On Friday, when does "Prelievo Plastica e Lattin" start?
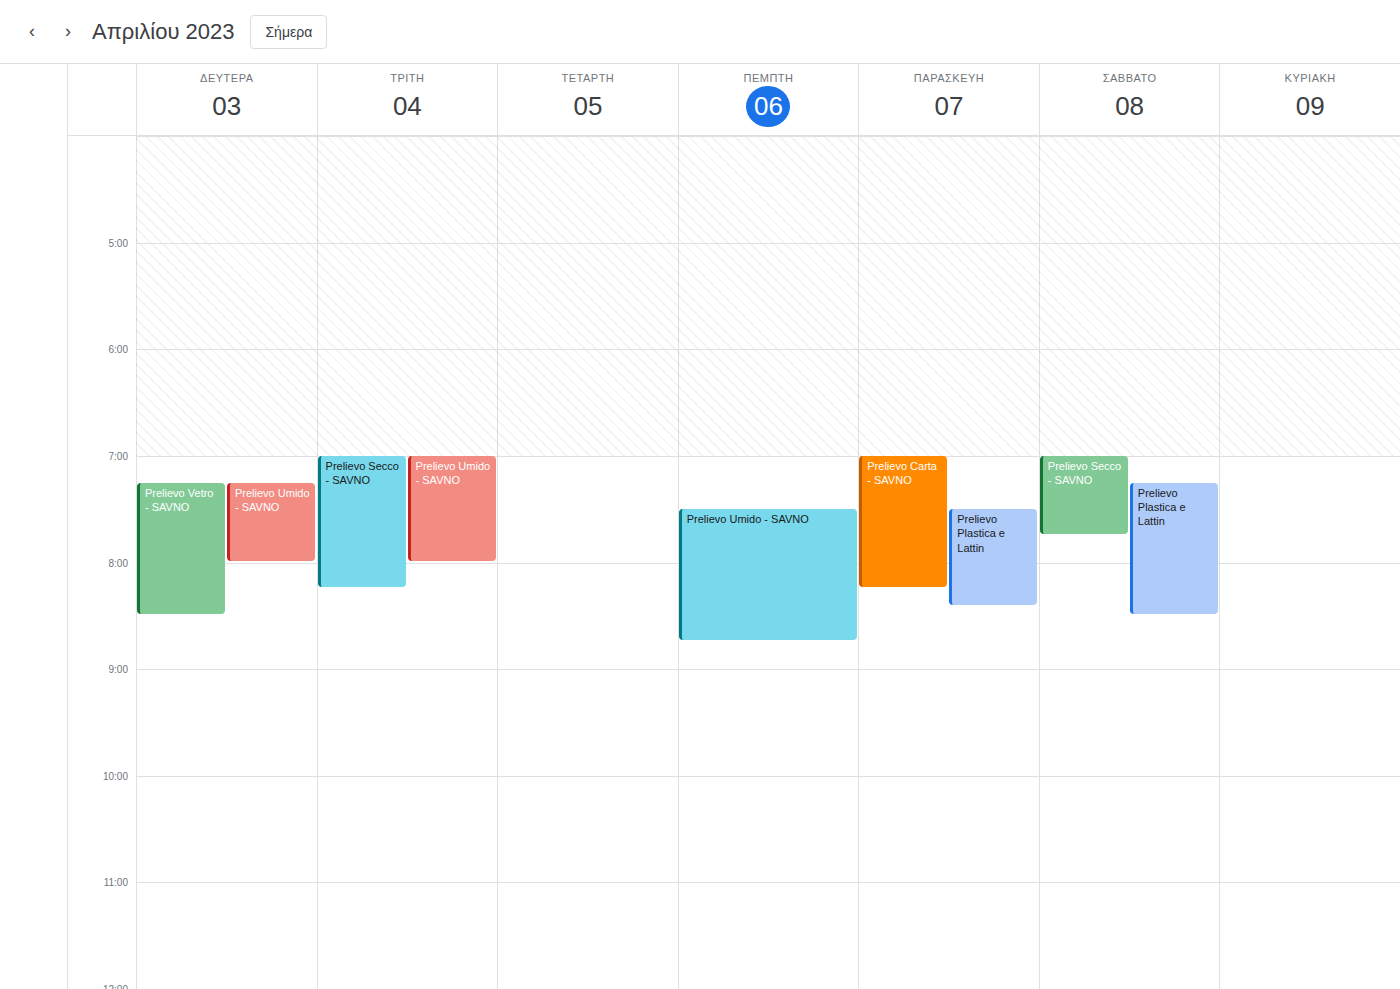
7:30 AM